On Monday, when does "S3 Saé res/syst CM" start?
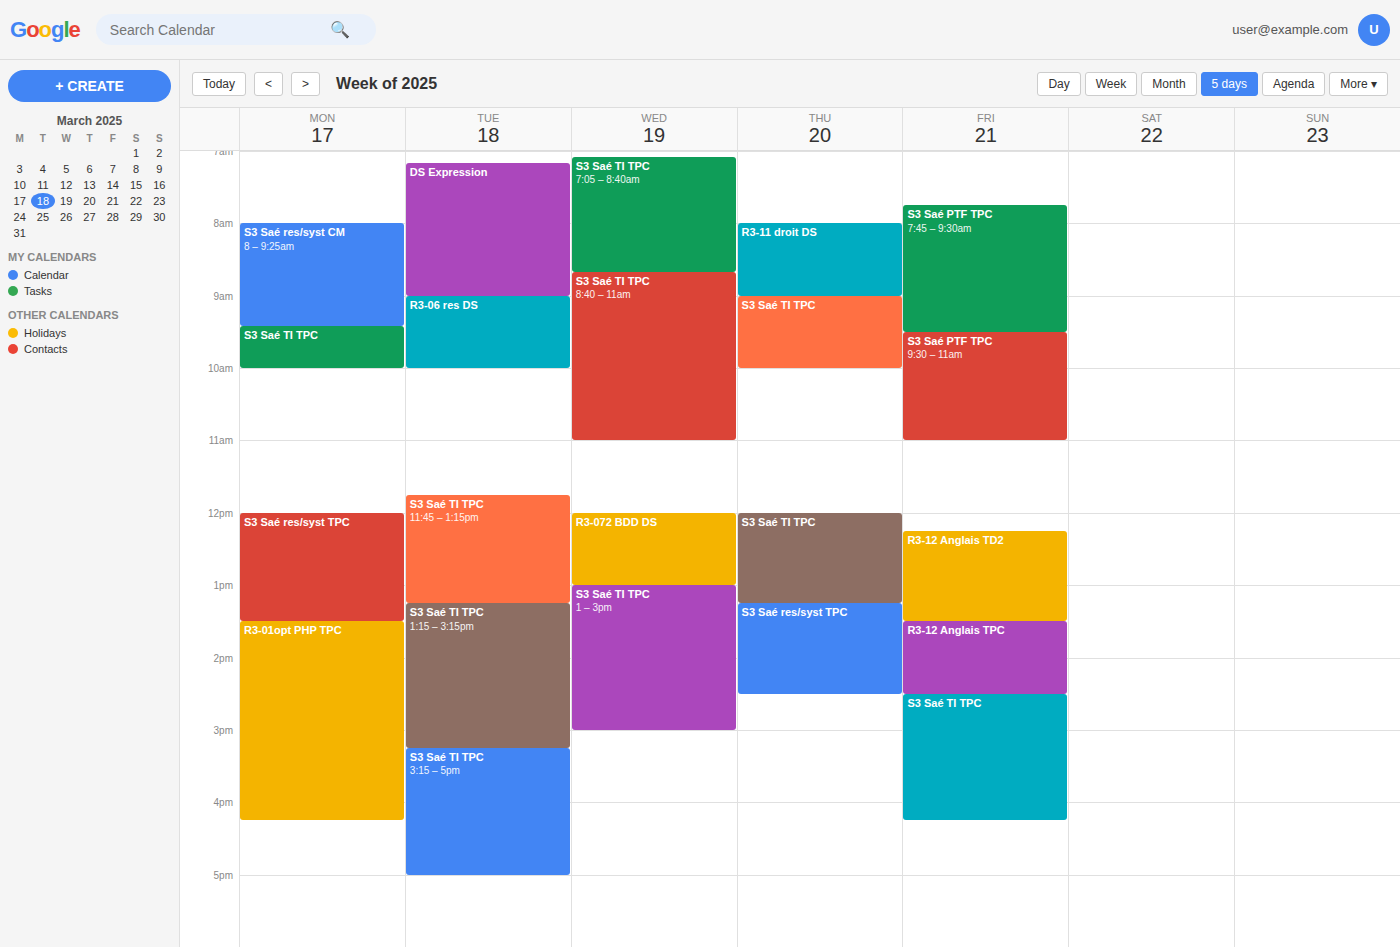
8:00 AM